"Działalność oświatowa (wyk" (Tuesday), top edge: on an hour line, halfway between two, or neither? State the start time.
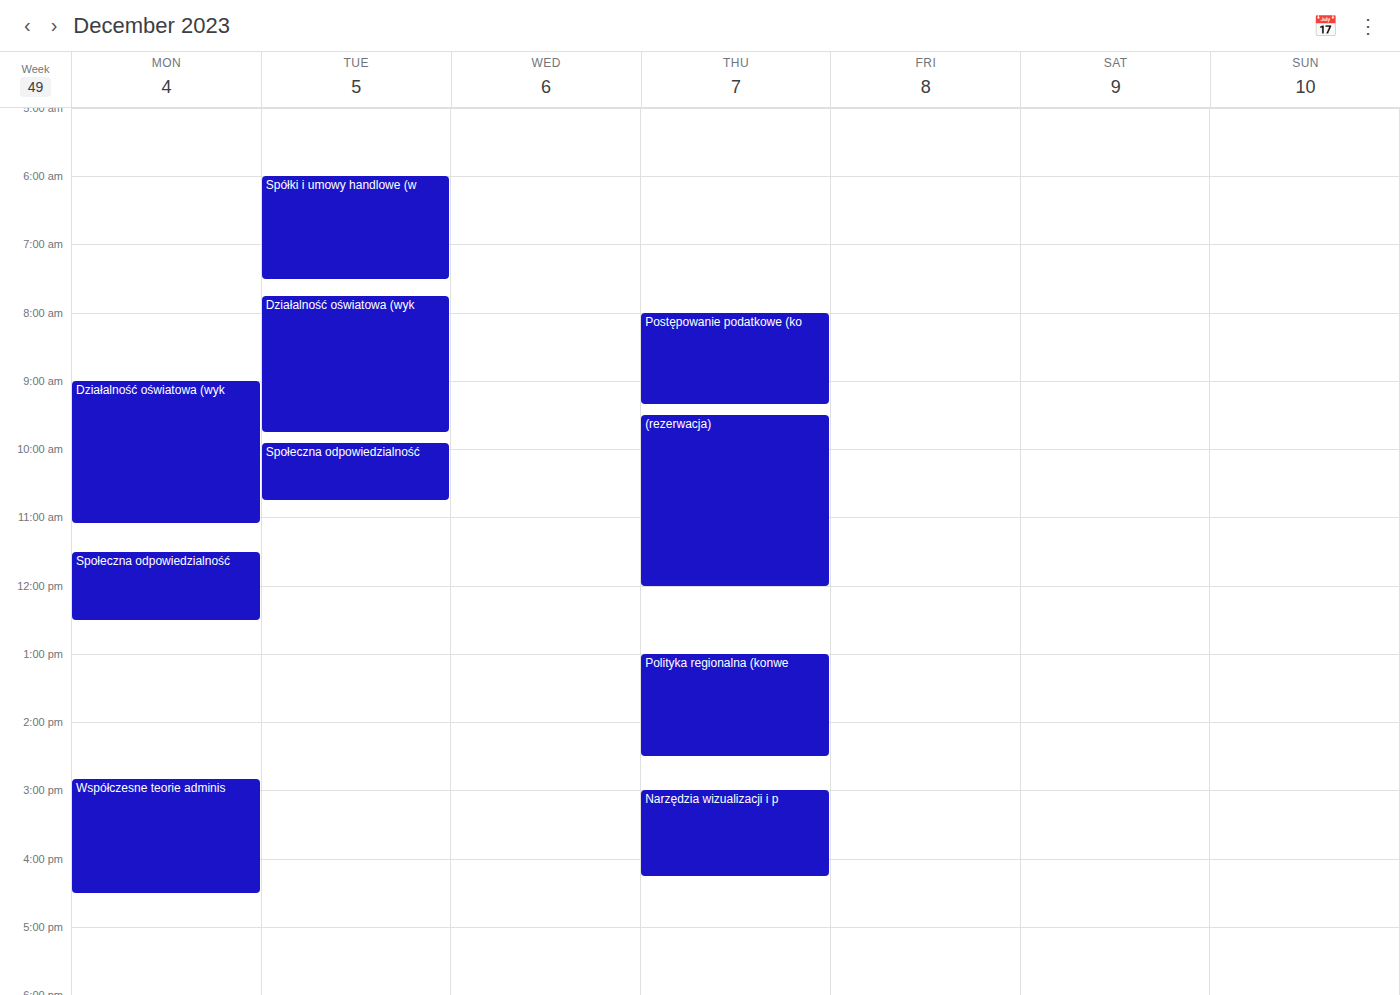
7:45 AM -- neither: three quarters of the way from the 7 AM line to the 8 AM line.